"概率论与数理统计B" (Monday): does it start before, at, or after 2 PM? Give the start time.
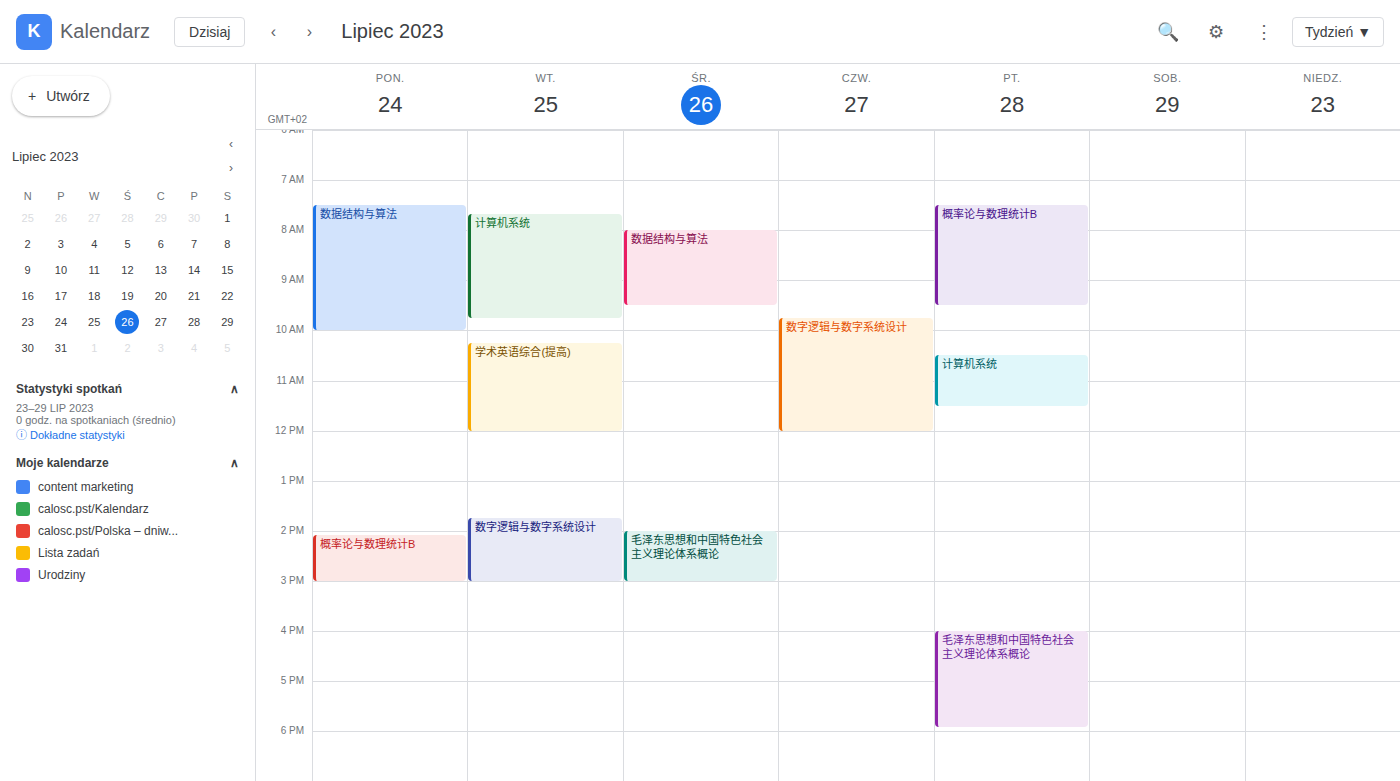
2:05 PM -- after 2 PM, 5 minutes below the 2 PM line.